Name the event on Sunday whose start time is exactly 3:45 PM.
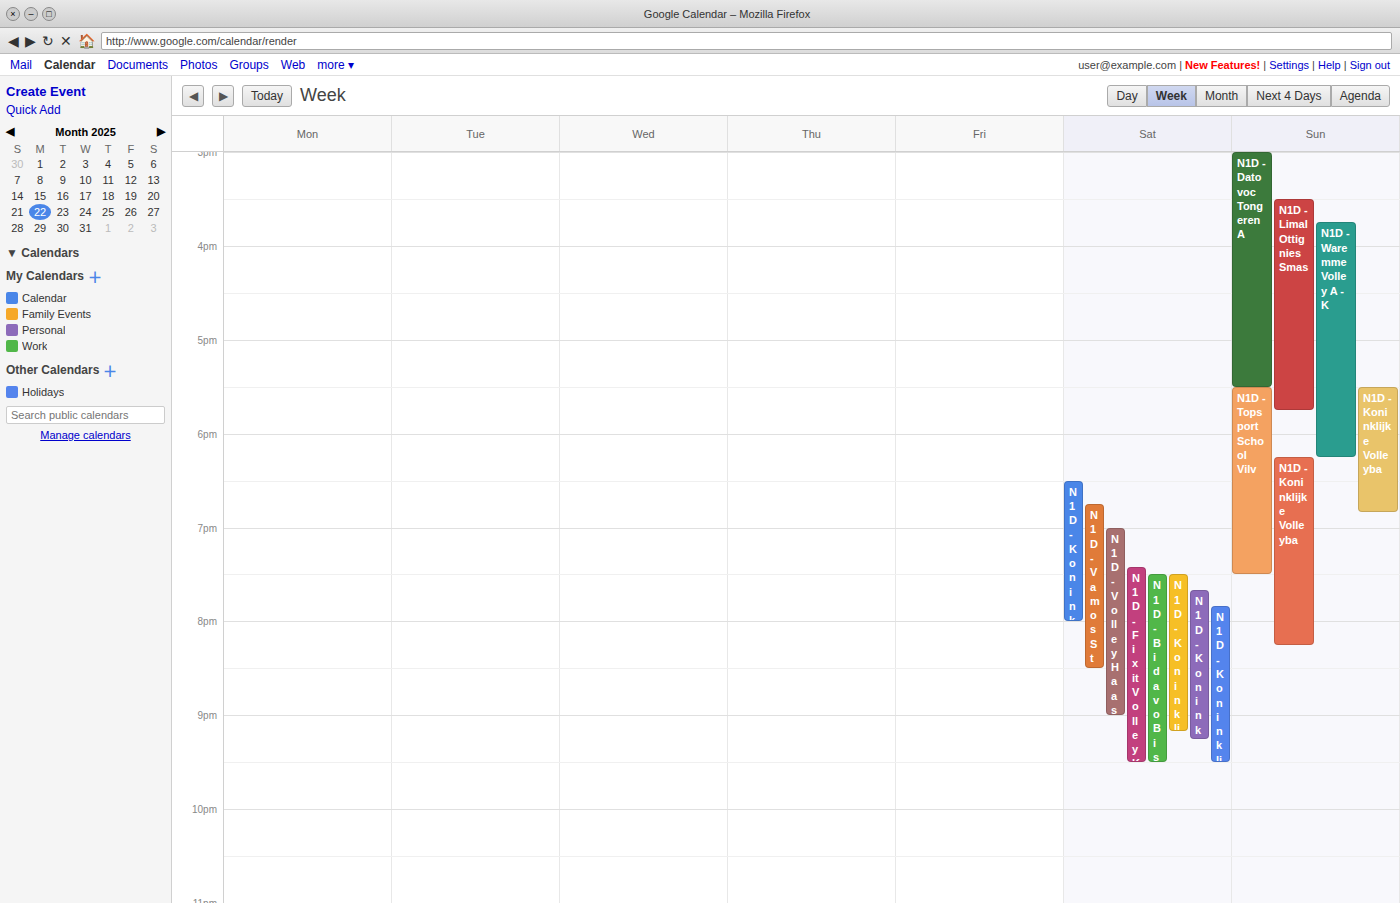
"N1D - Waremme Volley A - K"